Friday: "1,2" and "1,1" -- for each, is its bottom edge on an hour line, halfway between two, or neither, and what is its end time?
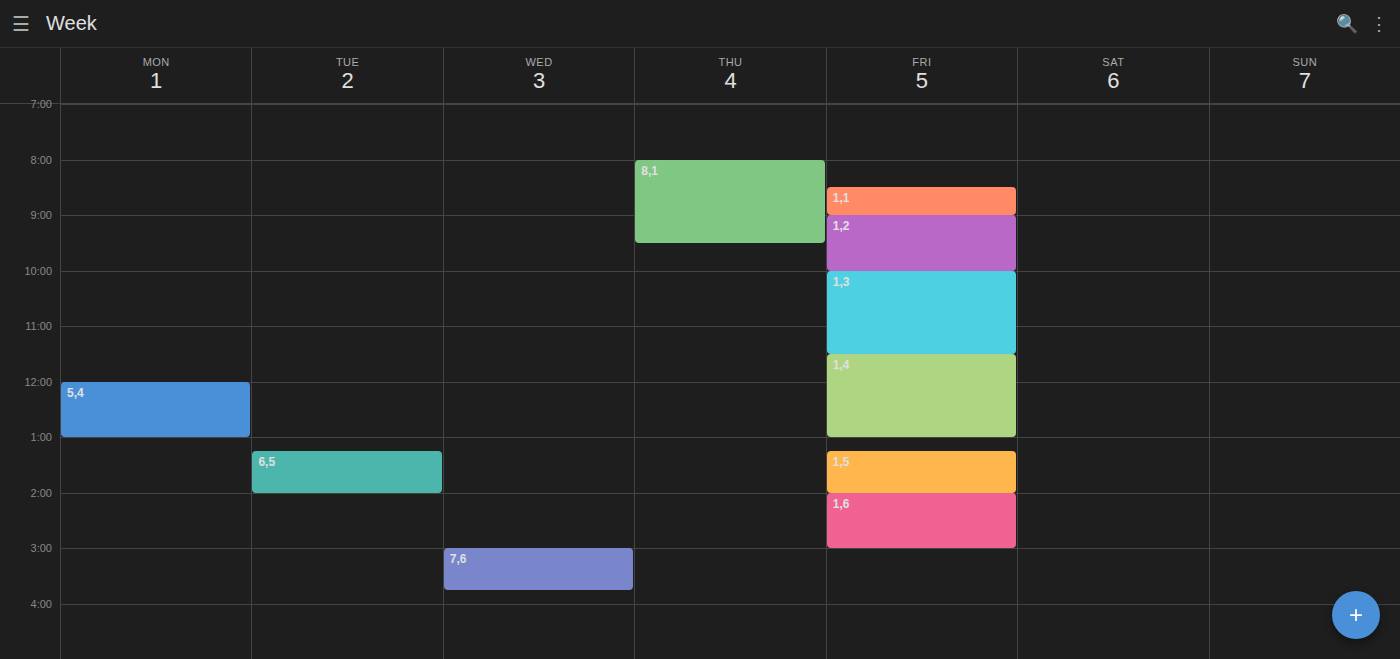
"1,2": 10:00 AM, exactly on the 10 AM line. "1,1": 9:00 AM, exactly on the 9 AM line.